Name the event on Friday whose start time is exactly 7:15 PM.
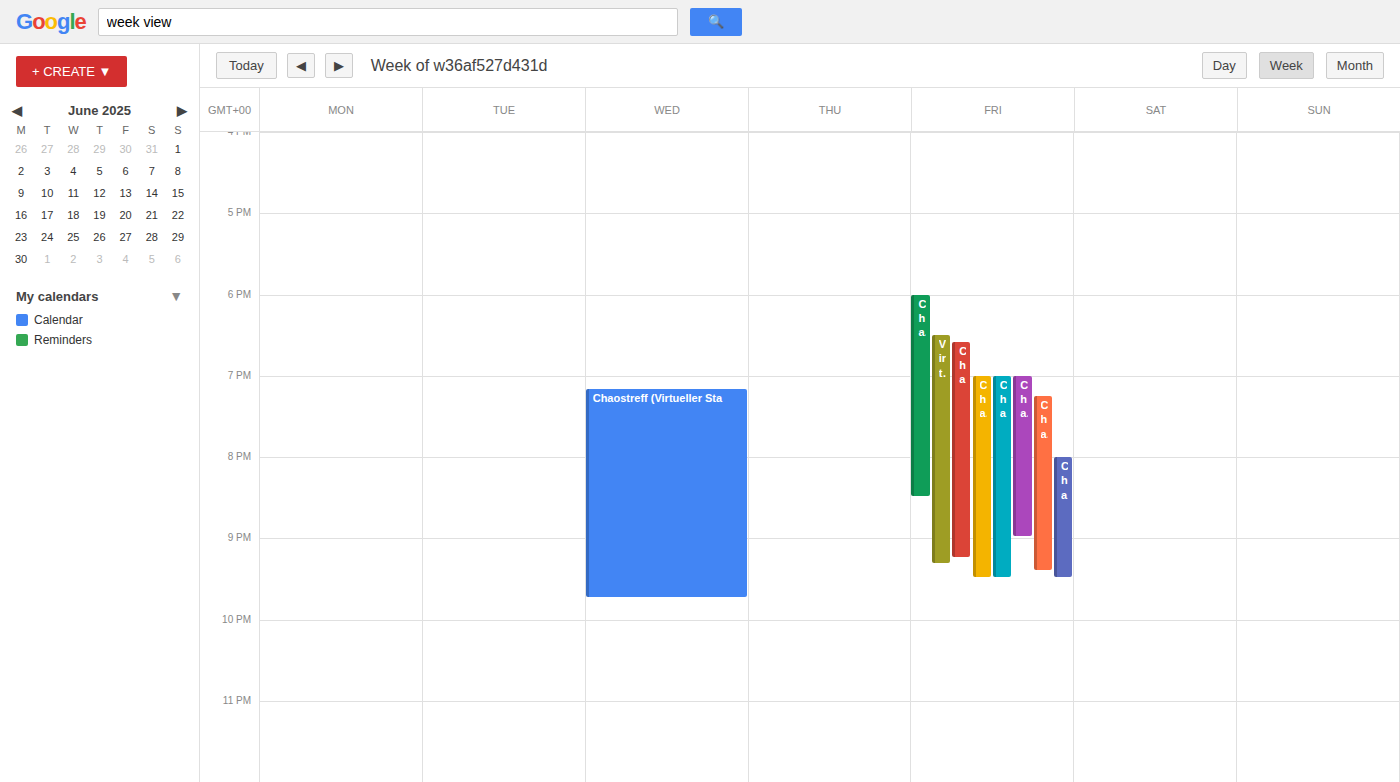
"Chaostreff November 2023"